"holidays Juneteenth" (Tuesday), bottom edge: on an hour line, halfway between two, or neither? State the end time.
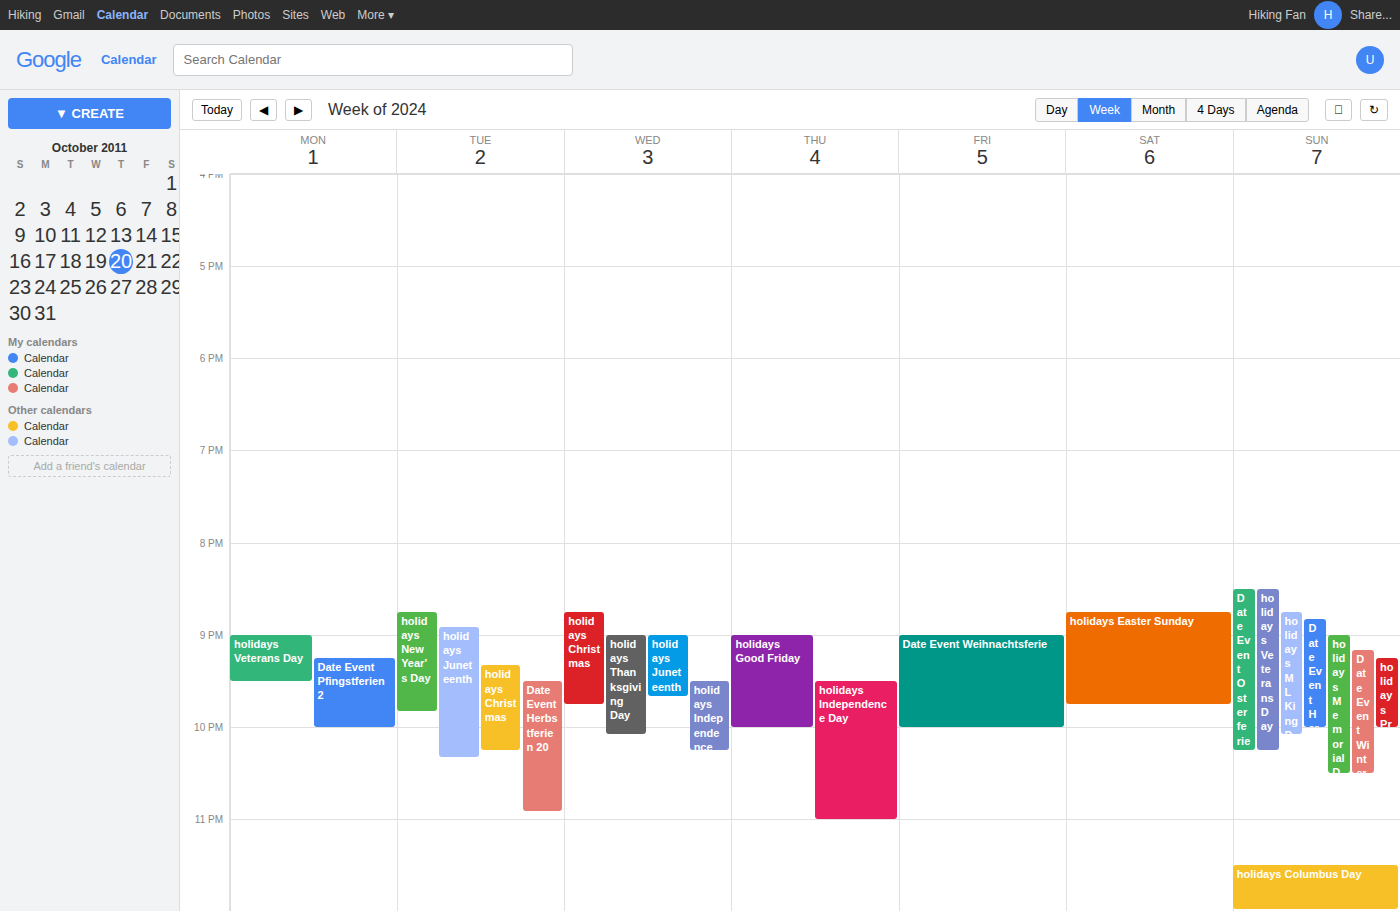
10:20 PM -- neither: 20 minutes below the 10 PM line and 40 minutes above the 11 PM line.